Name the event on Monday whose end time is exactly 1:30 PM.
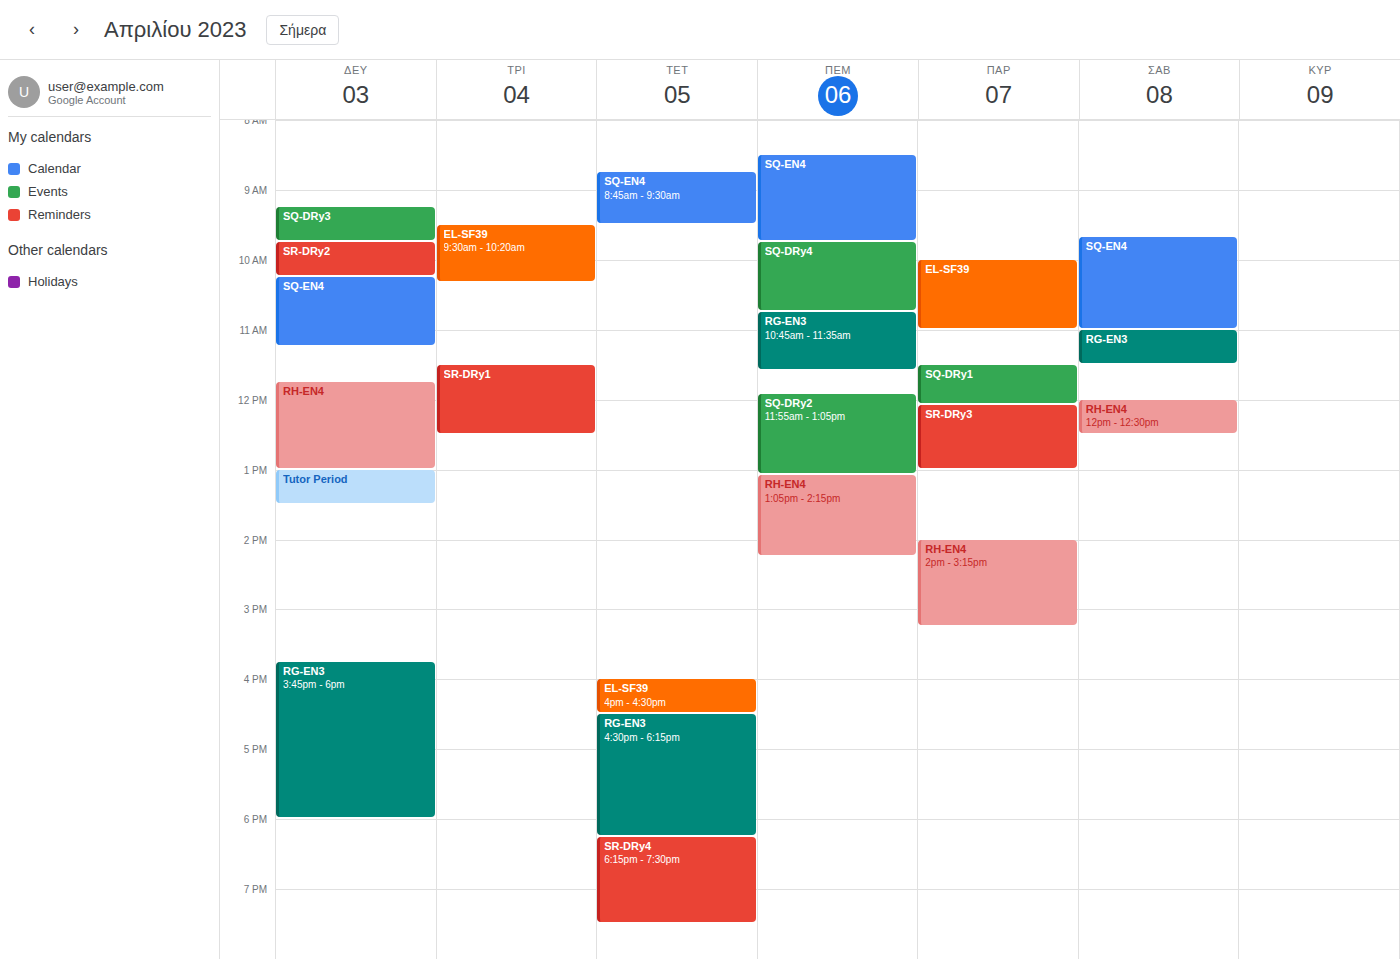
"Tutor Period"